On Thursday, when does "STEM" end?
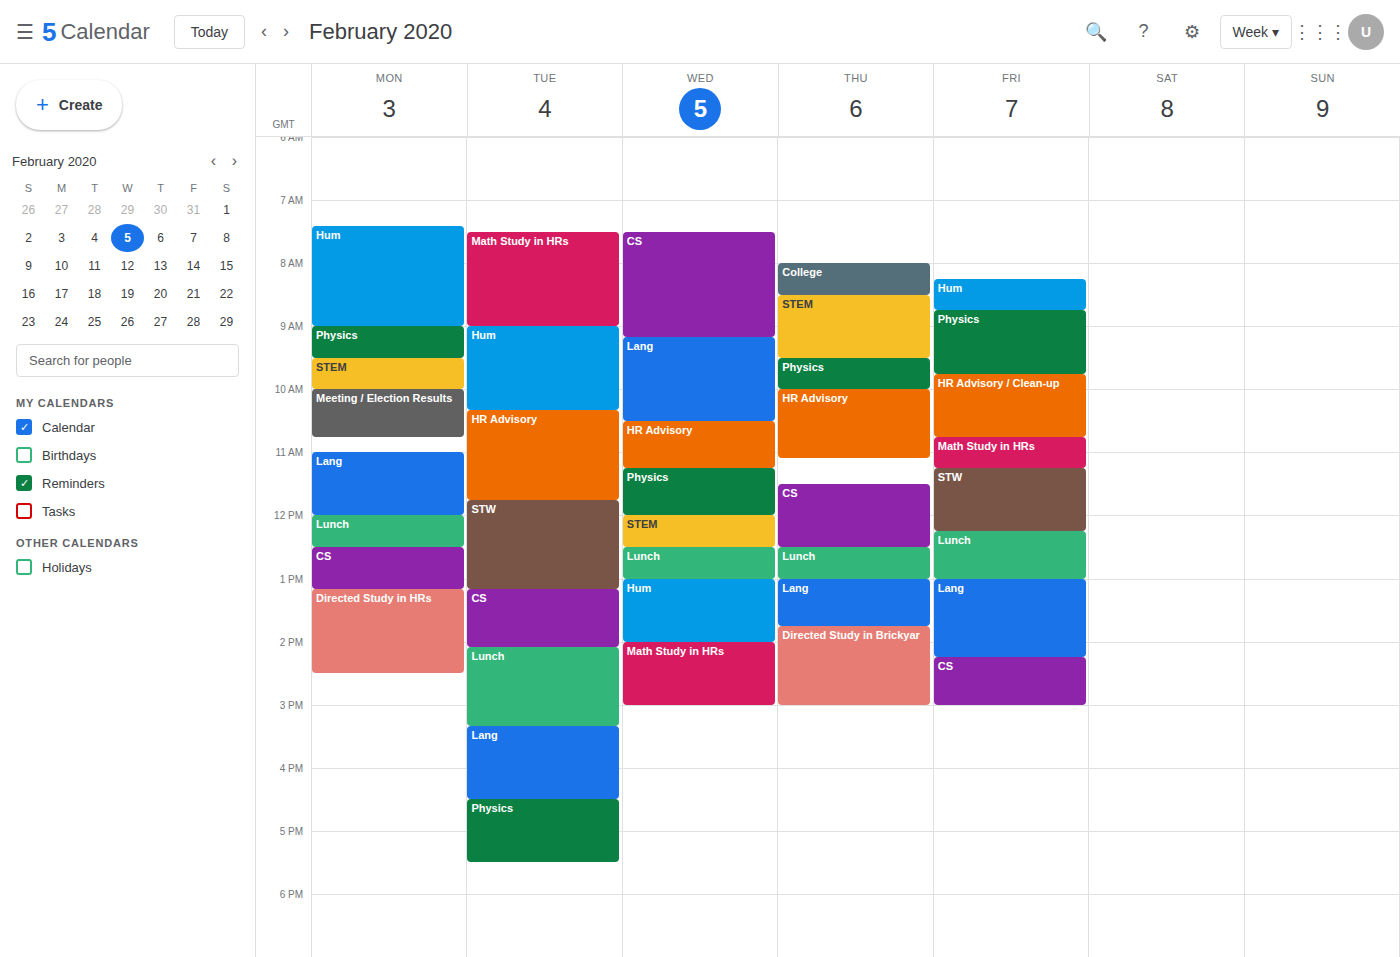
9:30 AM